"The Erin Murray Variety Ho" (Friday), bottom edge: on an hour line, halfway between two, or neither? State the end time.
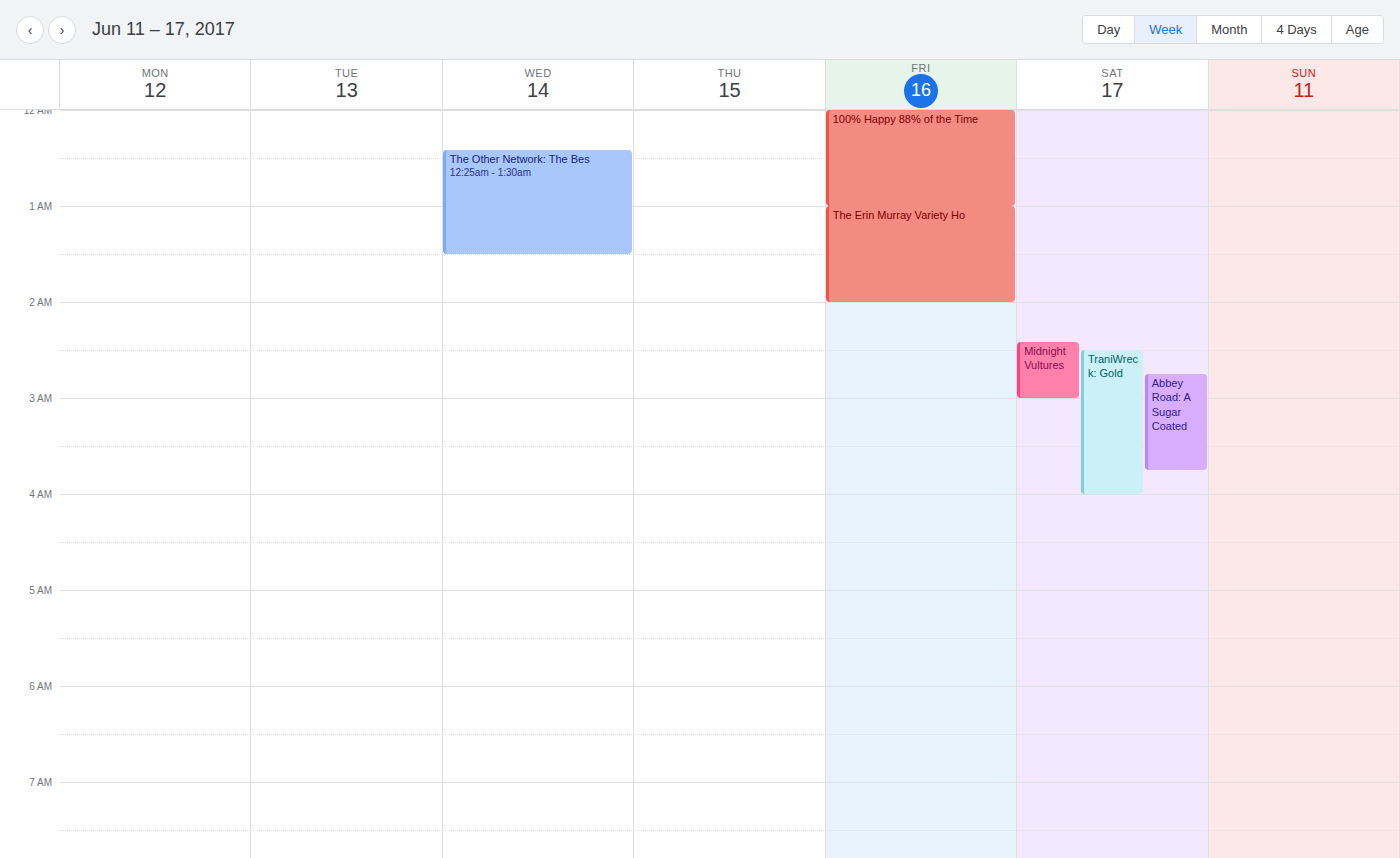
2:00 AM -- exactly on the 2 AM line.